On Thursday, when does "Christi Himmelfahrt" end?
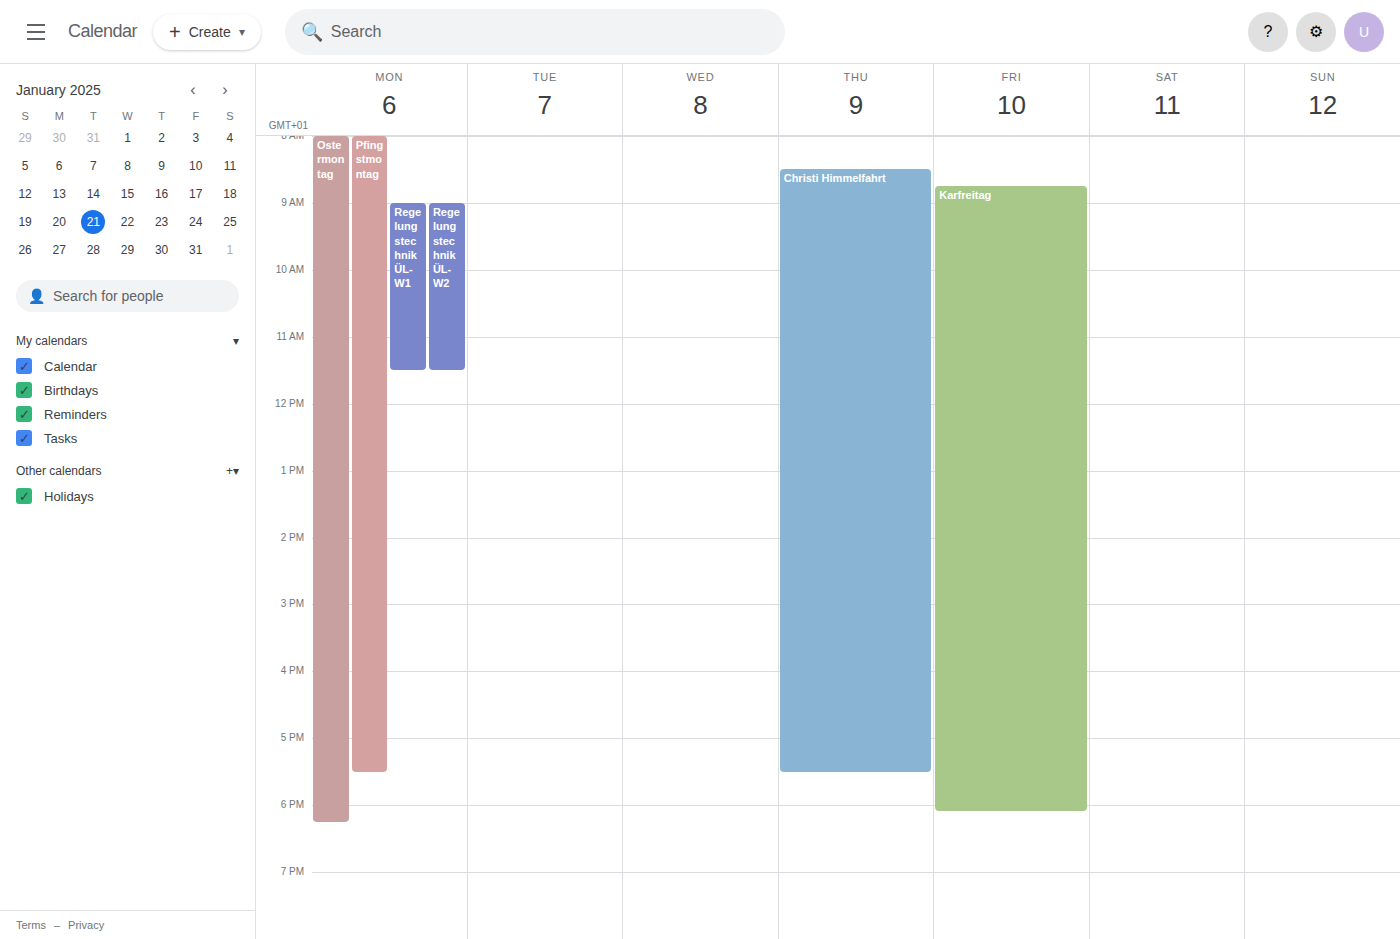
5:30 PM